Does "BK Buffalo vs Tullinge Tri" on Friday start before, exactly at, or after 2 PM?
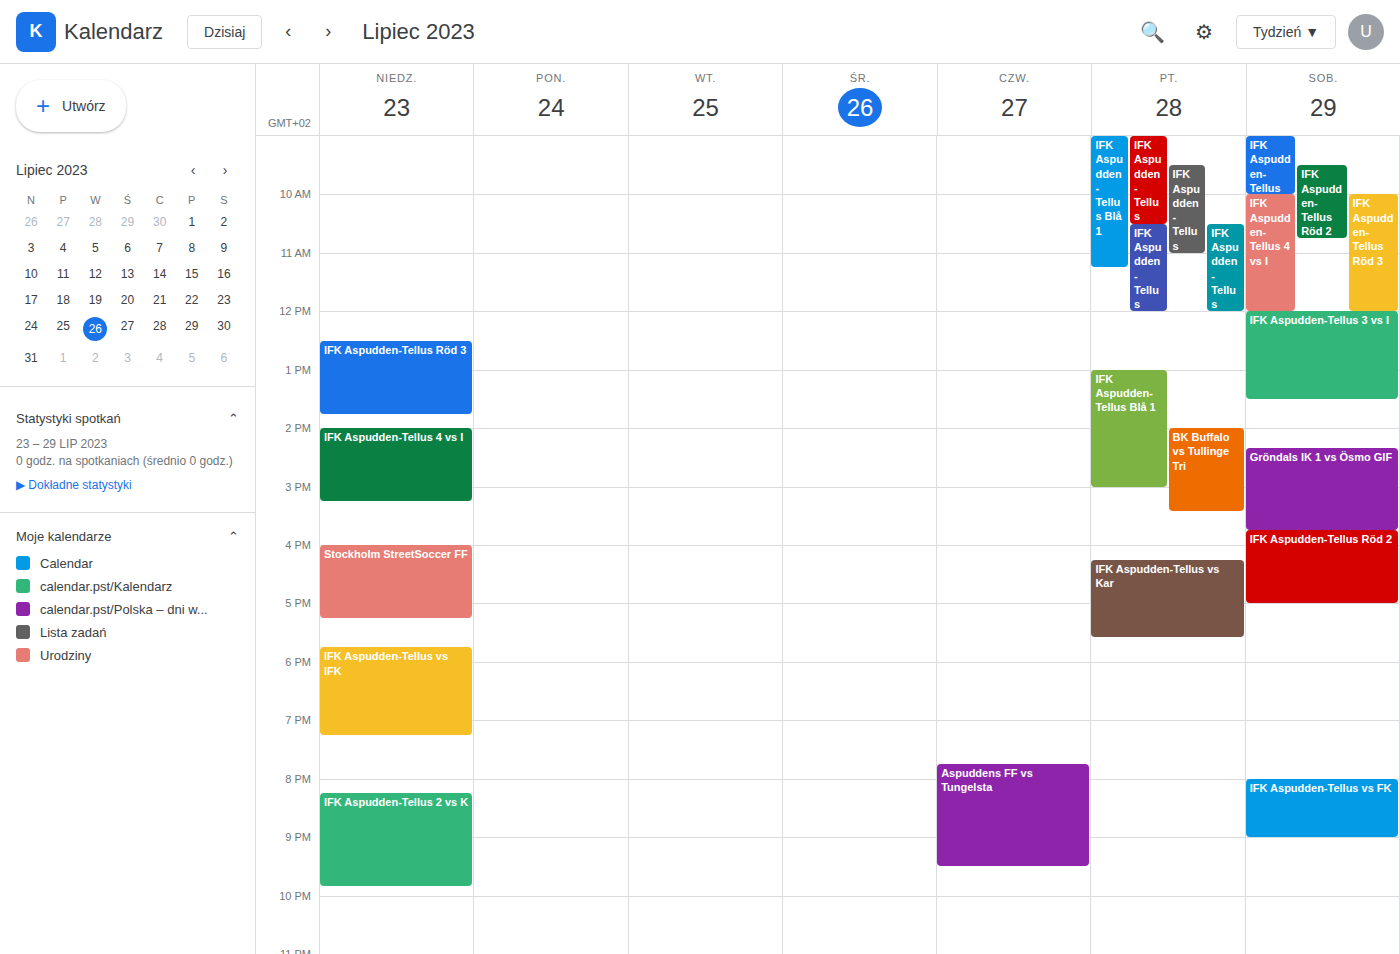
2:00 PM -- exactly at 2 PM, on the 2 PM line.